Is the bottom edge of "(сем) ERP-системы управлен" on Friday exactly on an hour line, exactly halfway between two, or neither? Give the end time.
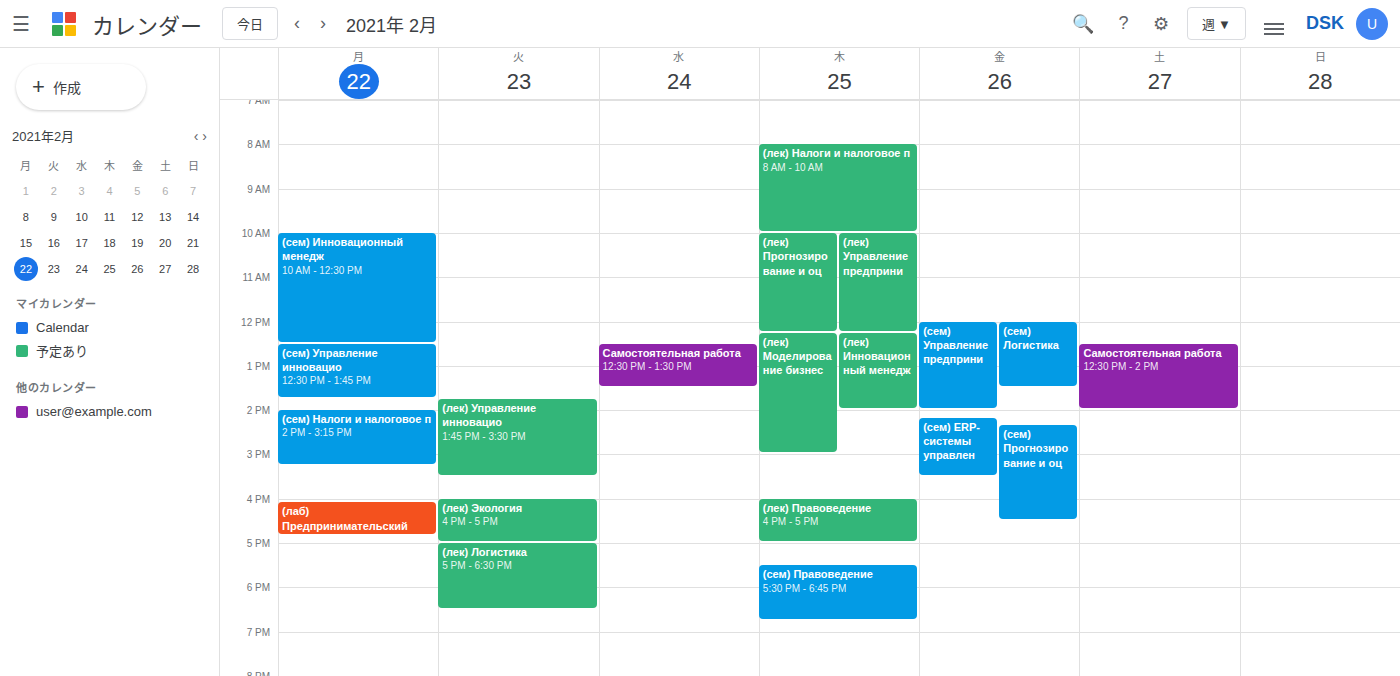
3:30 PM -- halfway between the 3 PM and 4 PM lines.